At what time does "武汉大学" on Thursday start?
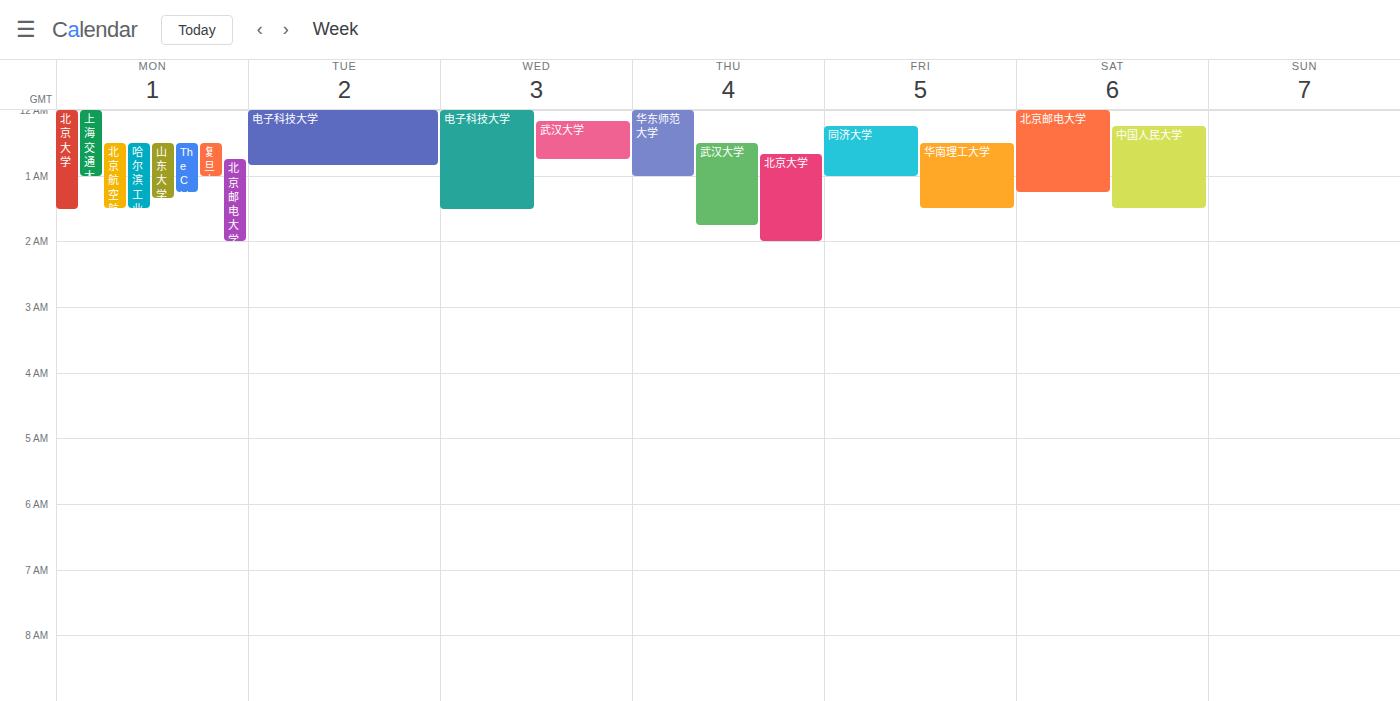
12:30 AM